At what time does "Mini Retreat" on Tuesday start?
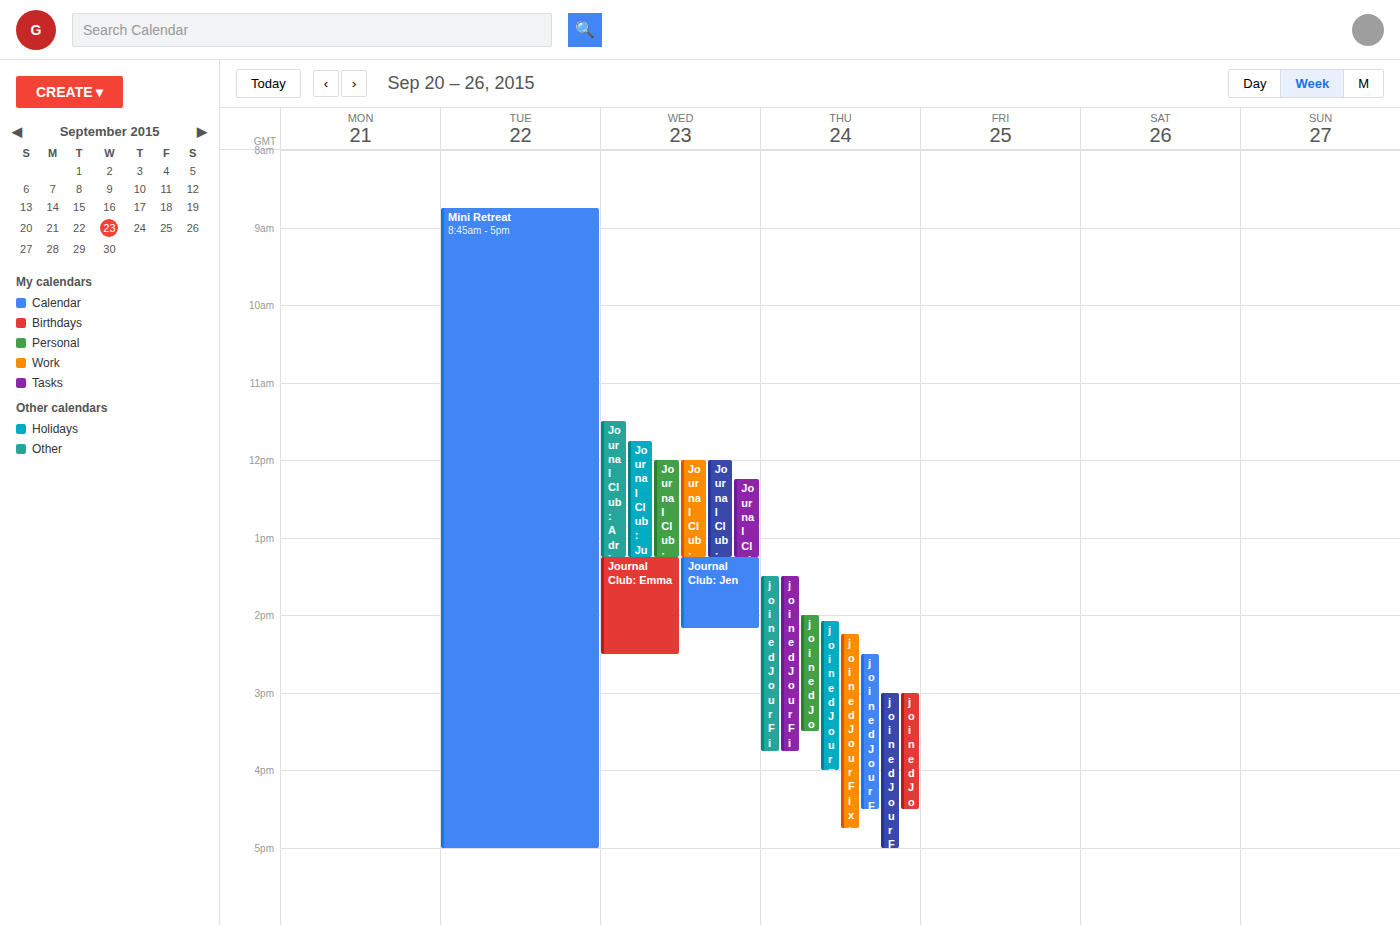
8:45 AM